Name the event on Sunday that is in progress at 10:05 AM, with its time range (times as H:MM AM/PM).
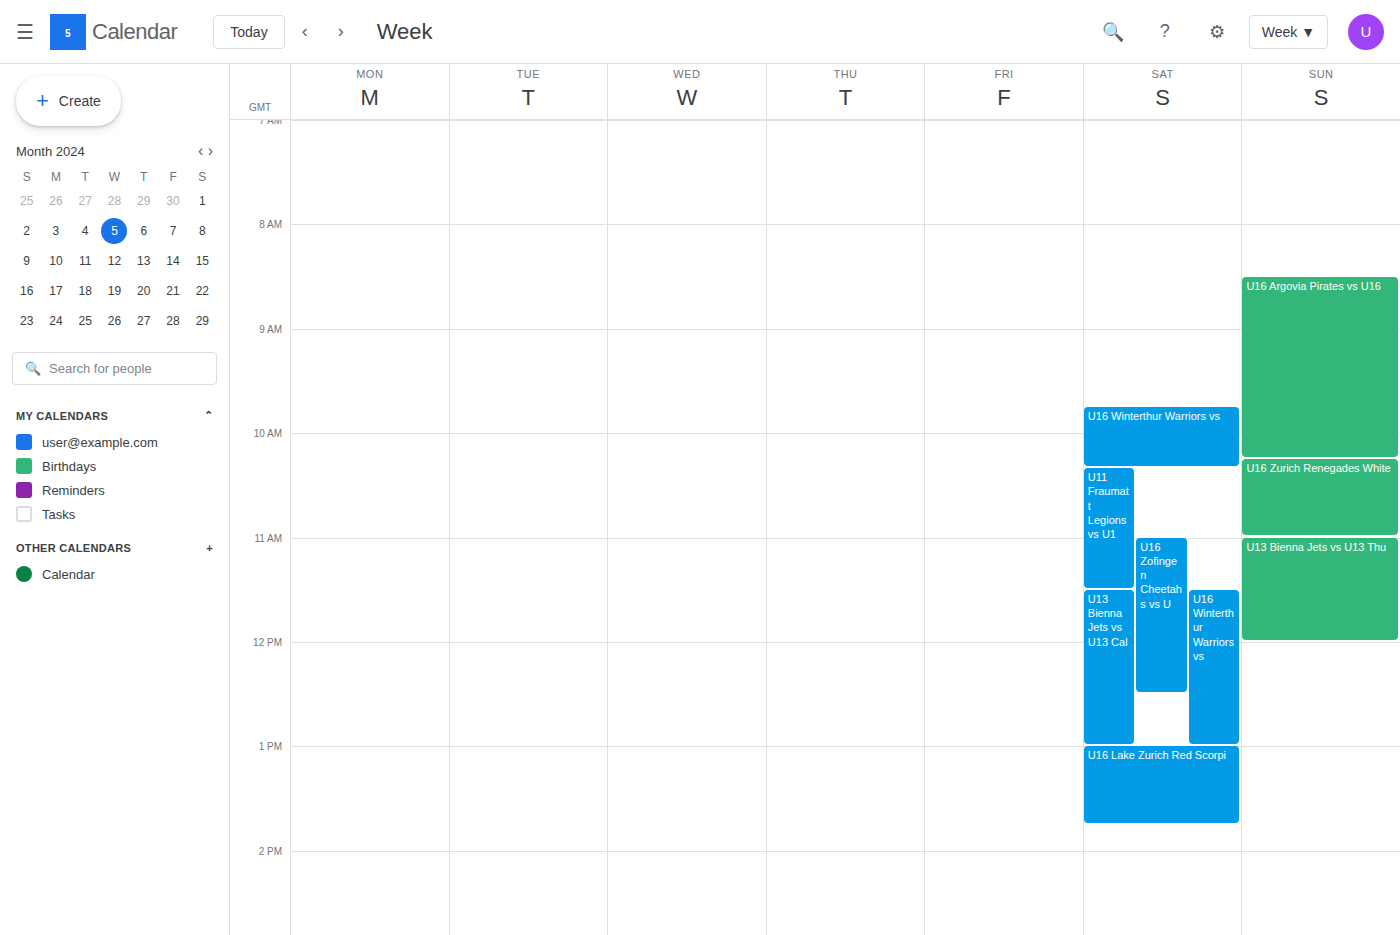
"U16 Argovia Pirates vs U16", 8:30 AM to 10:15 AM